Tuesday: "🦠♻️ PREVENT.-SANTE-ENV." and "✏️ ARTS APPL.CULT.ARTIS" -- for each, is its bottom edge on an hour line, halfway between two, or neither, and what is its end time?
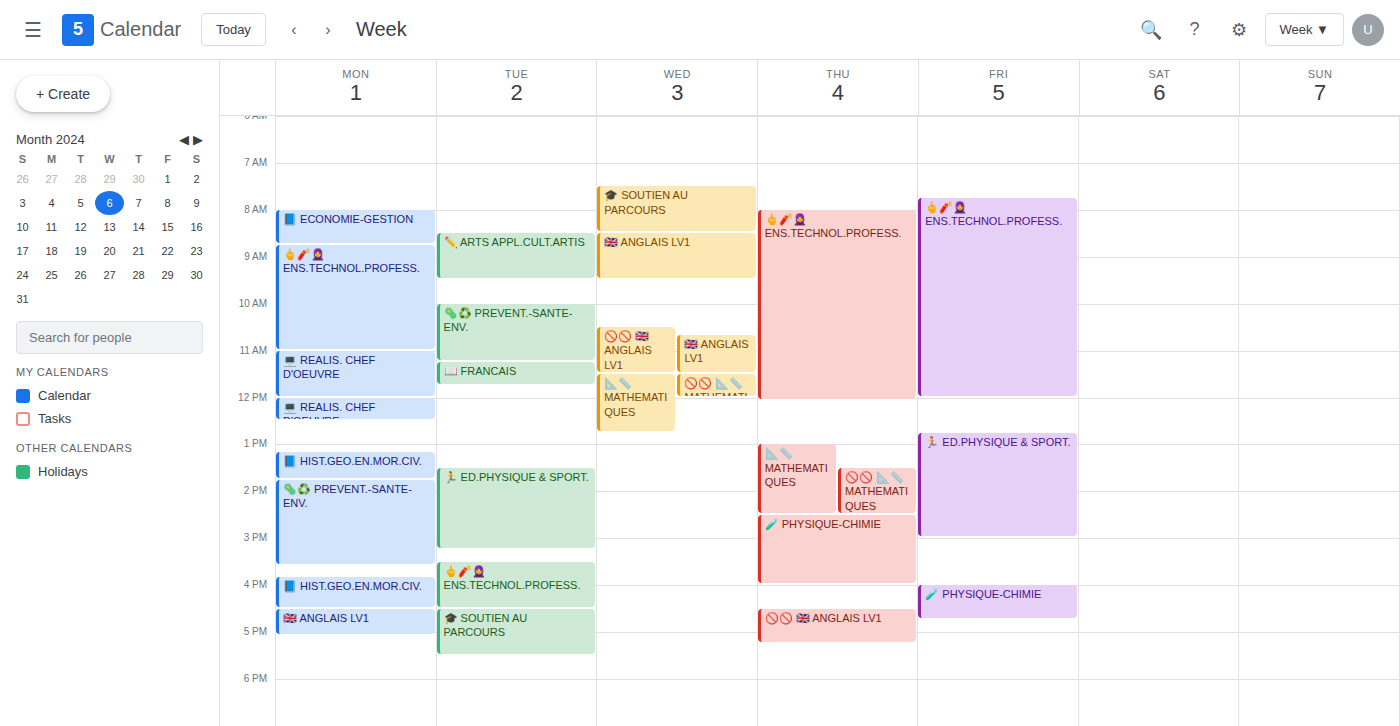
"🦠♻️ PREVENT.-SANTE-ENV.": 11:15, neither: a quarter of the way from the 11:00 line to the 12:00 line. "✏️ ARTS APPL.CULT.ARTIS": 09:30, halfway between the 09:00 and 10:00 lines.